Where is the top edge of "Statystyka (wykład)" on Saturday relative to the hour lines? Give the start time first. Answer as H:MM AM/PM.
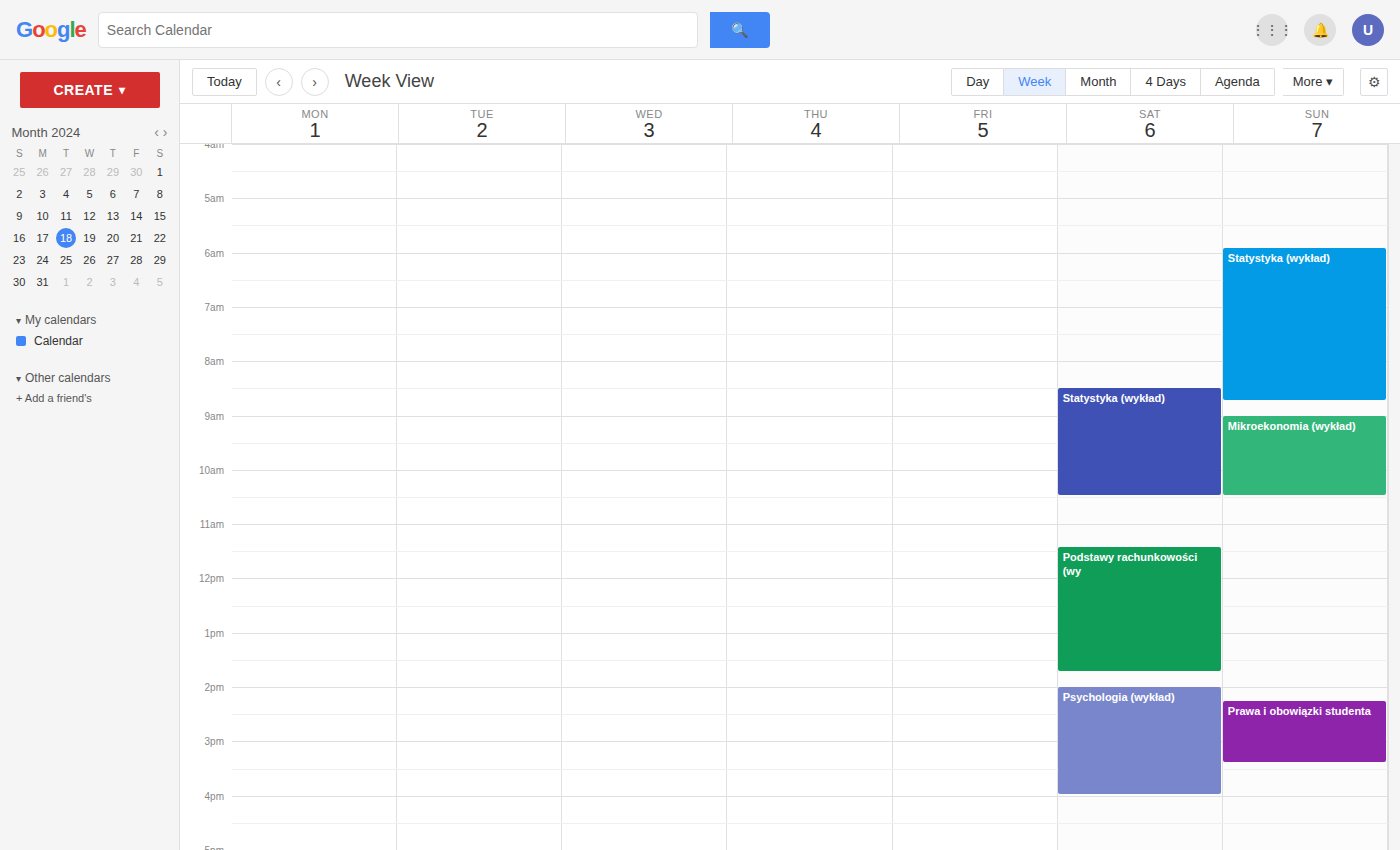
8:30 AM -- halfway between the 8 AM and 9 AM lines.